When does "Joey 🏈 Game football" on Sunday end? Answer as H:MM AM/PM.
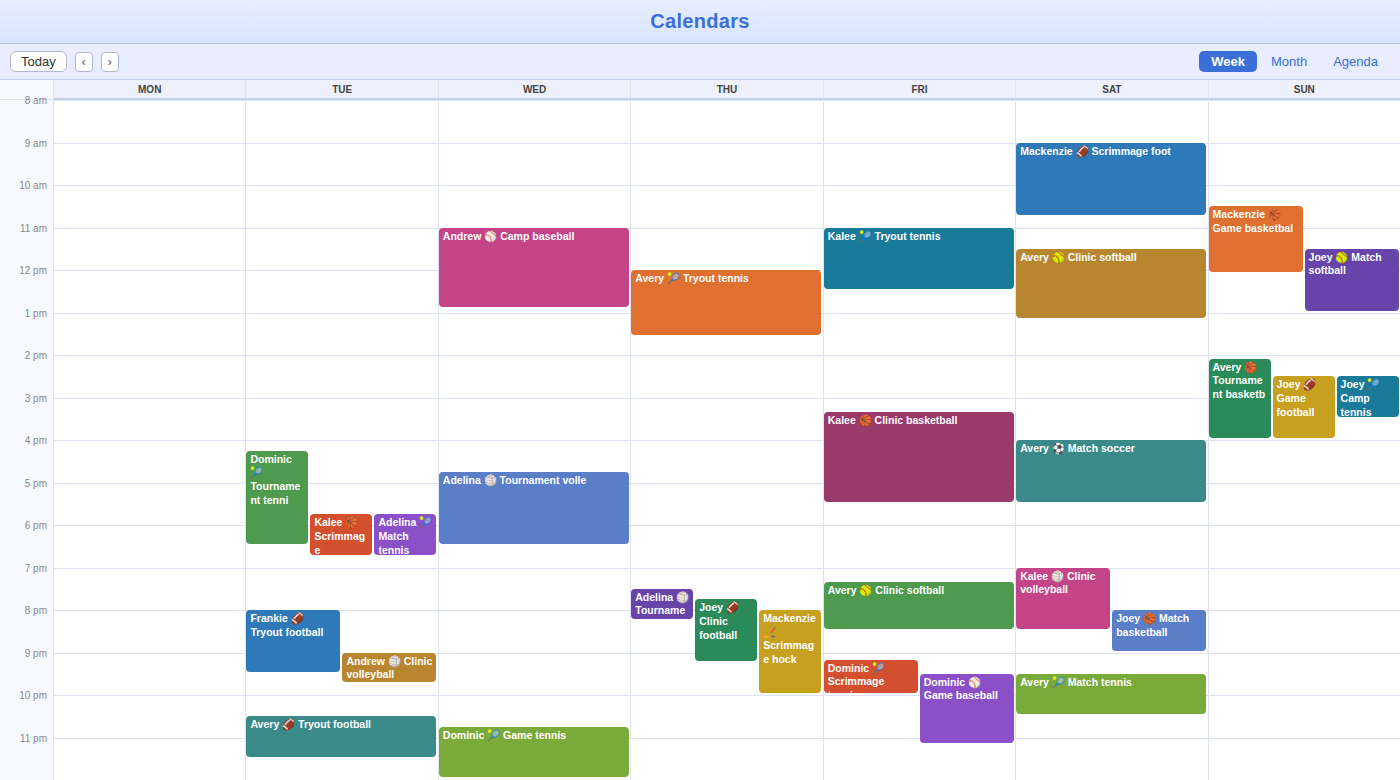
4:00 PM